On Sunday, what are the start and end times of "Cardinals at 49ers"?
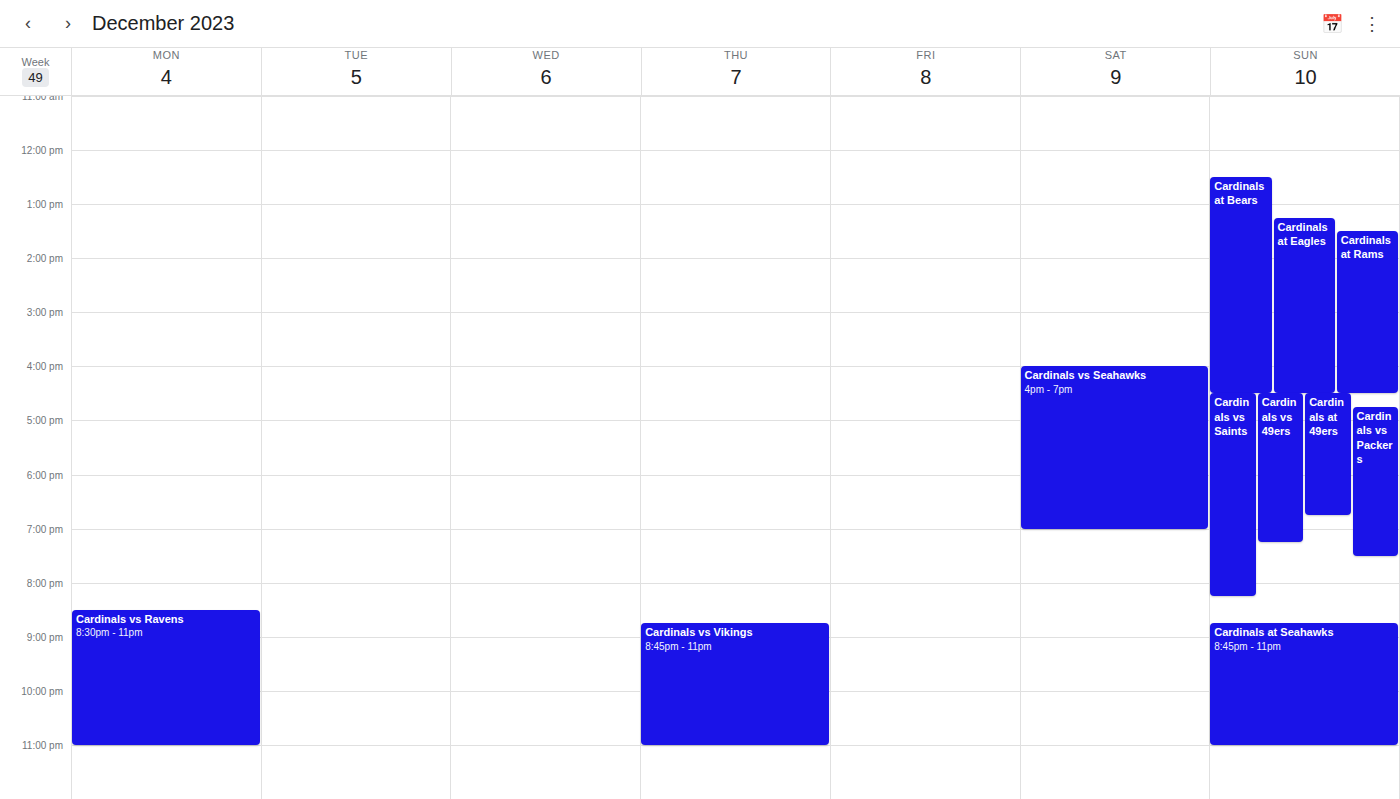
4:30 PM to 6:45 PM